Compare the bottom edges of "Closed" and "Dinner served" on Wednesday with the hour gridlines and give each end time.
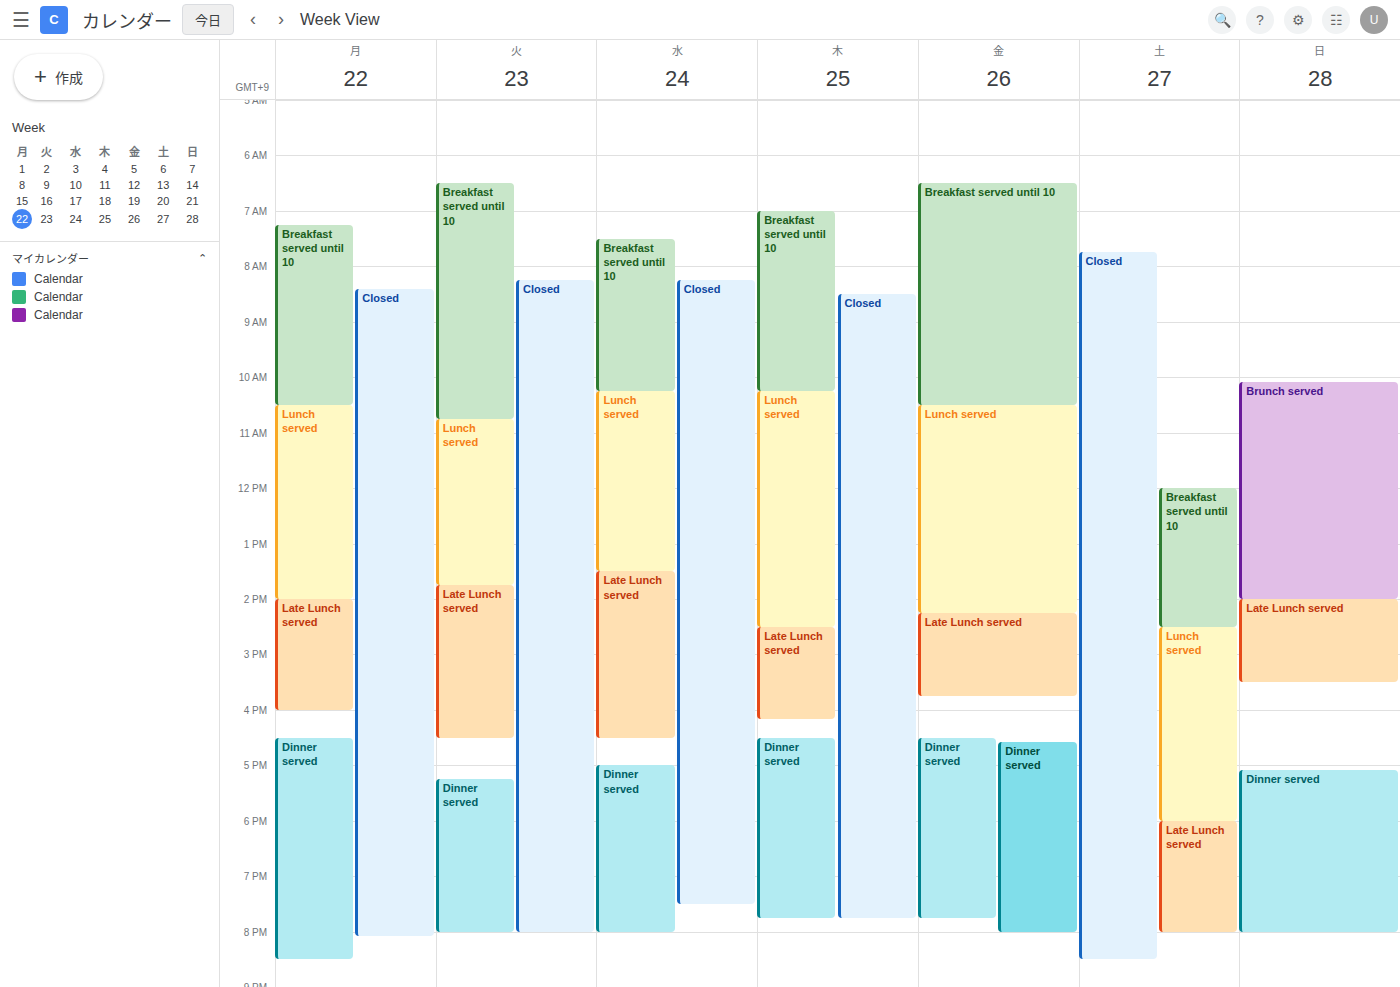
"Closed": 7:30 PM, halfway between the 7 PM and 8 PM lines. "Dinner served": 8:00 PM, exactly on the 8 PM line.